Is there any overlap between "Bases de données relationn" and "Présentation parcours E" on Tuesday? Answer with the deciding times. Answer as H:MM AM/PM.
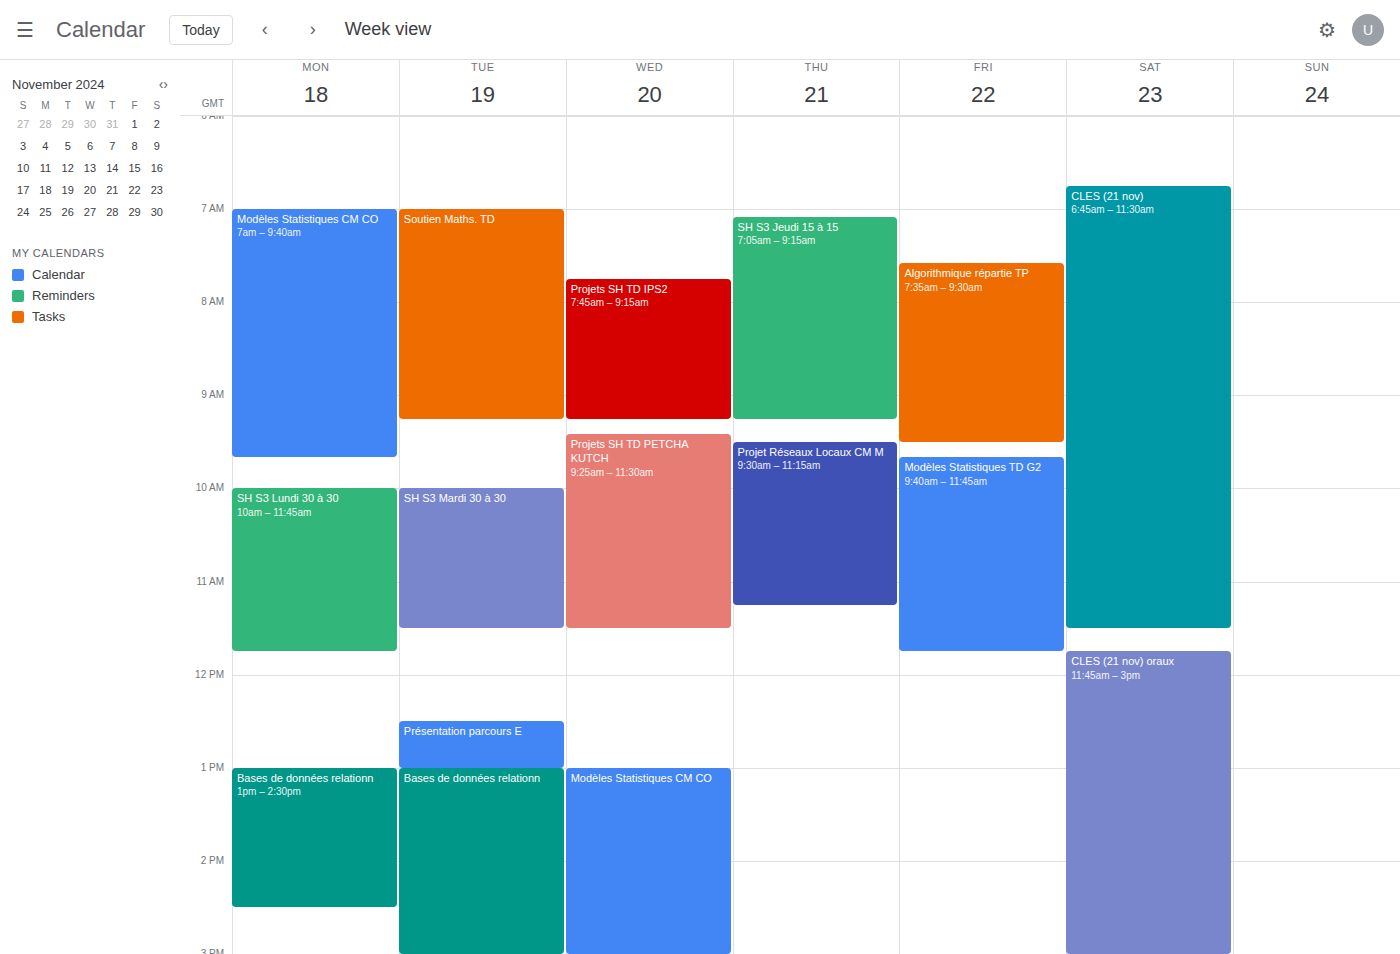
"Présentation parcours E" ends at 1:00 PM, exactly when "Bases de données relationn" starts -- they touch but do not overlap.